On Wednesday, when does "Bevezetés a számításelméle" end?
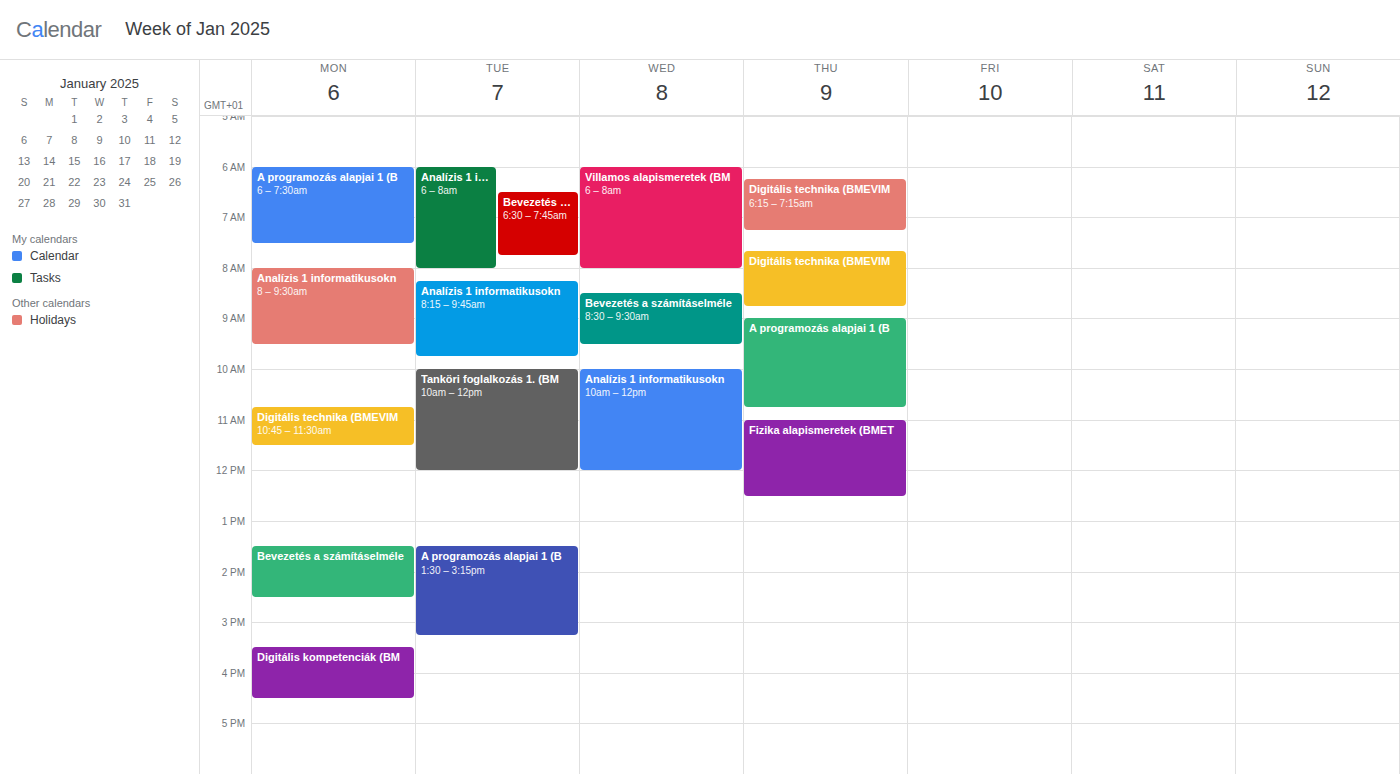
9:30 AM